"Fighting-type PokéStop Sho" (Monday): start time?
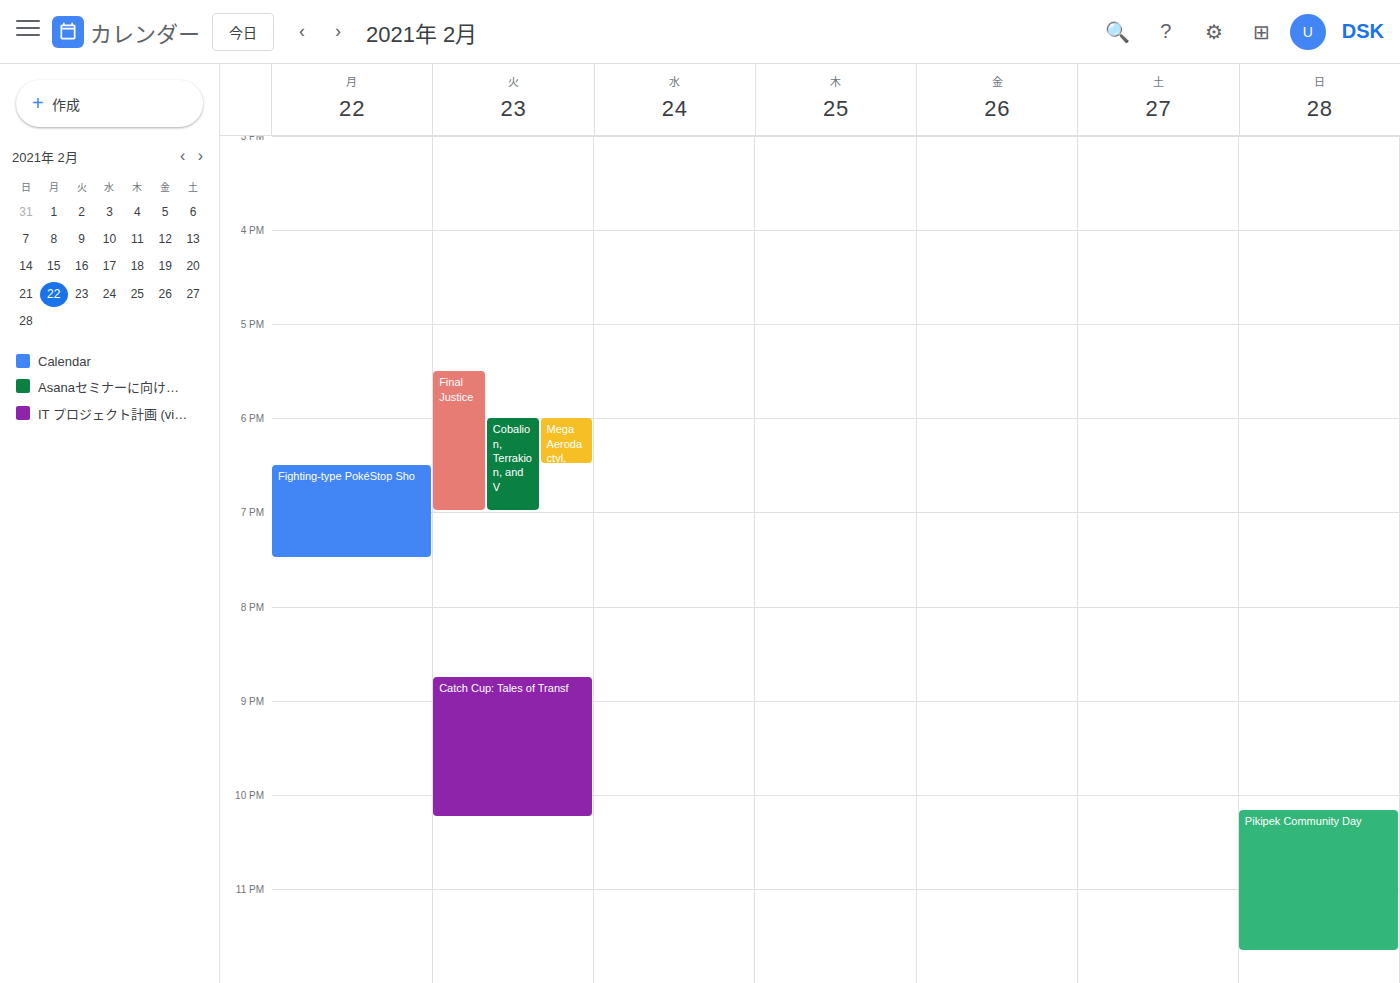
6:30 PM